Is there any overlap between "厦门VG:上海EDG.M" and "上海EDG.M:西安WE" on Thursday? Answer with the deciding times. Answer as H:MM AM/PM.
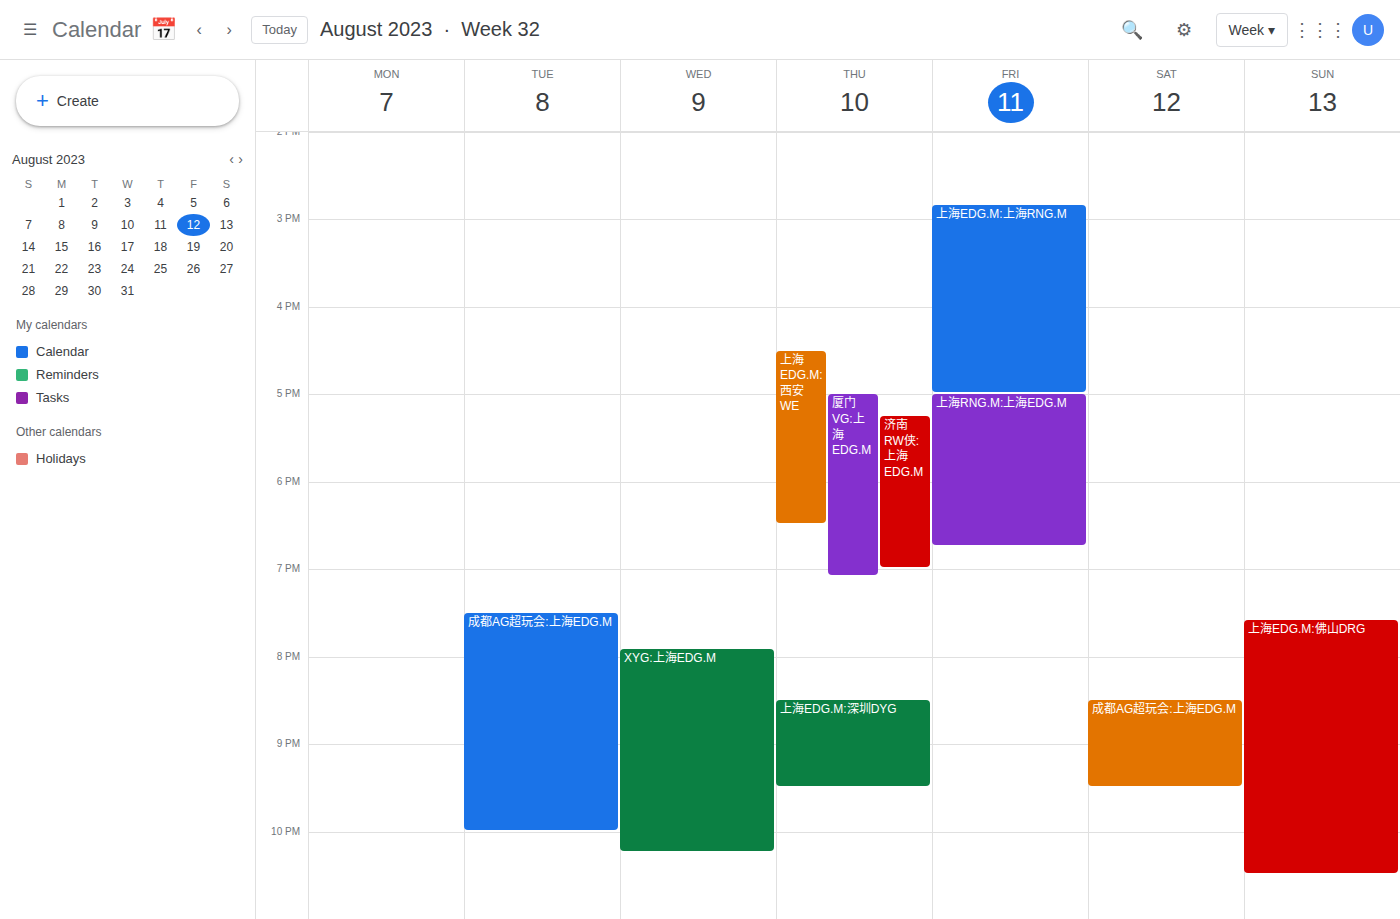
"厦门VG:上海EDG.M" starts at 5:00 PM, before "上海EDG.M:西安WE" ends at 6:30 PM -- they overlap.